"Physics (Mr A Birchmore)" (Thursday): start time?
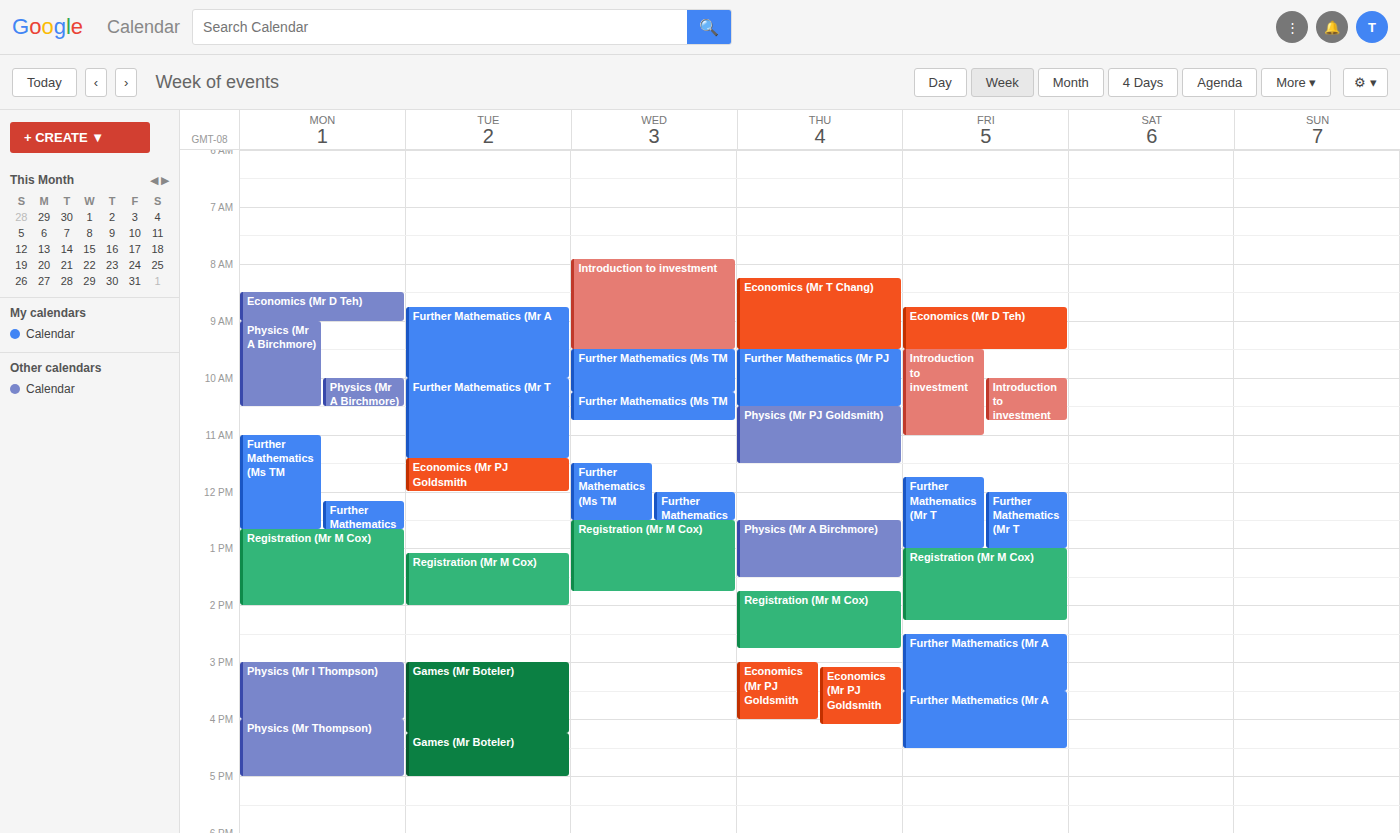
12:30